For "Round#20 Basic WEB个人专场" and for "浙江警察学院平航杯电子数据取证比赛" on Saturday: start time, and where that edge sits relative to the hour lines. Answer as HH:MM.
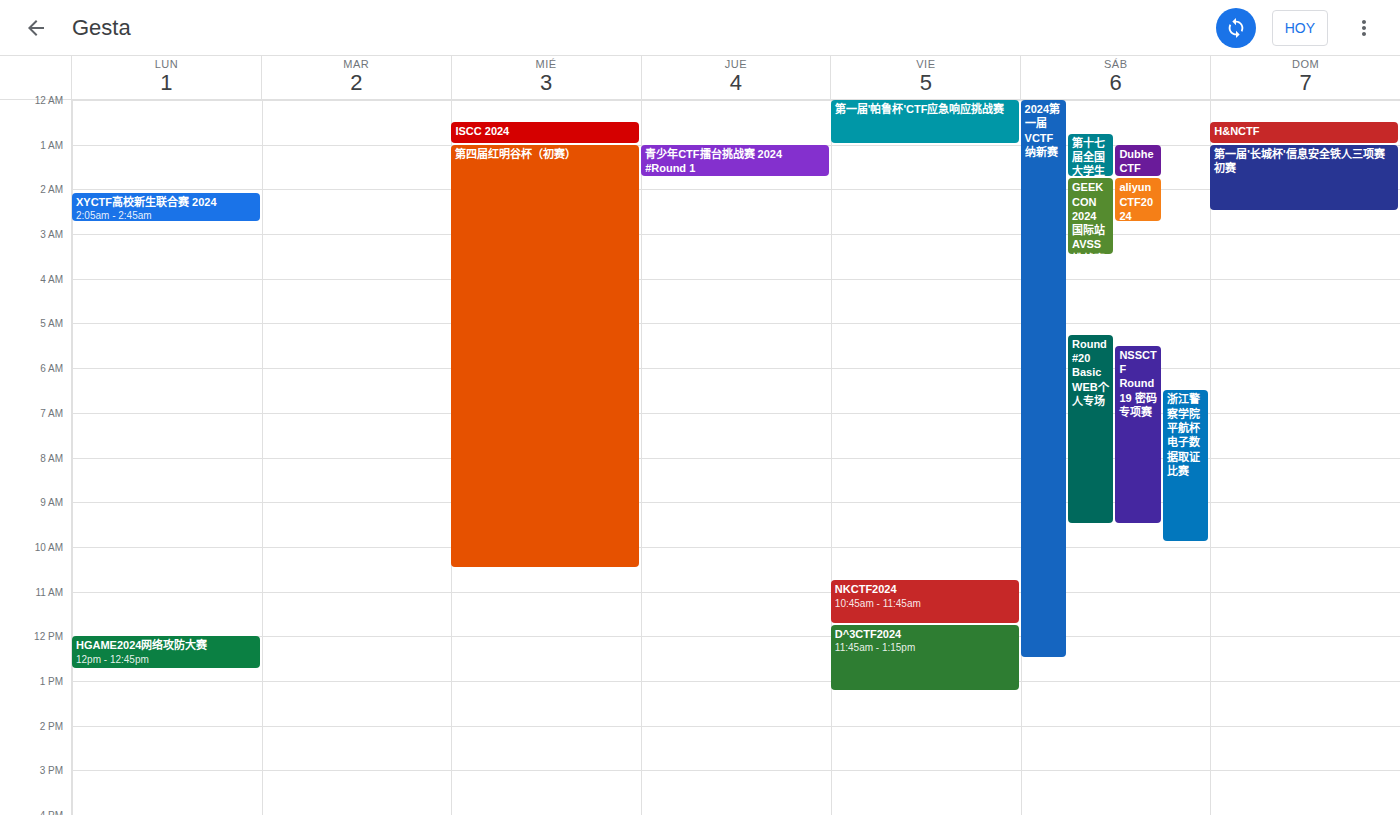
"Round#20 Basic WEB个人专场": 05:15, neither: a quarter of the way from the 05:00 line to the 06:00 line. "浙江警察学院平航杯电子数据取证比赛": 06:30, halfway between the 06:00 and 07:00 lines.